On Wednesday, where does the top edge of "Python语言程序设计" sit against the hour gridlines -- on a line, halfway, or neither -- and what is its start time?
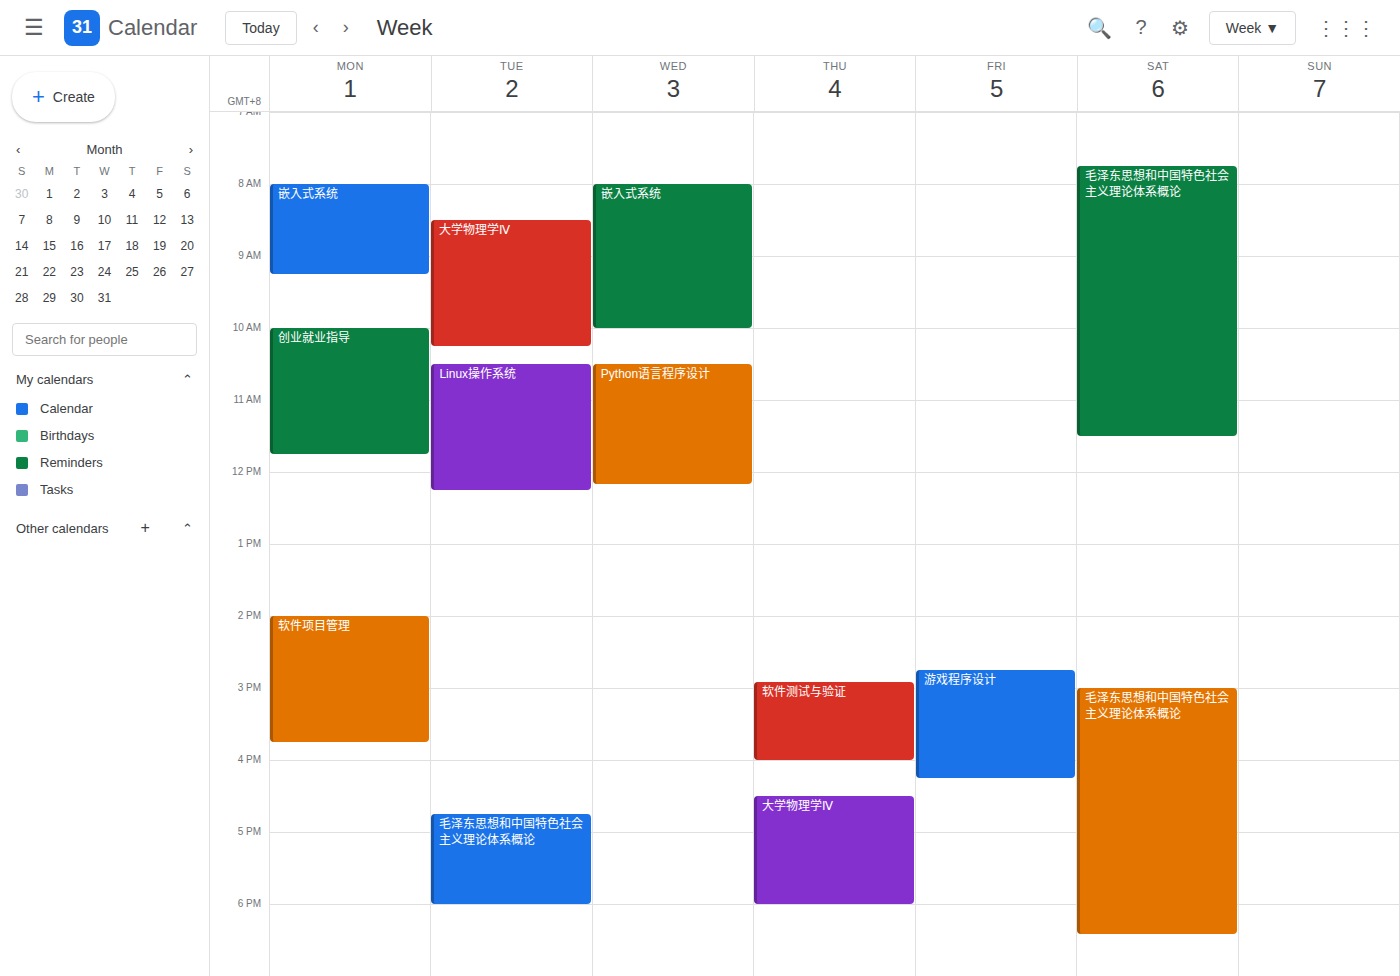
10:30 AM -- halfway between the 10 AM and 11 AM lines.